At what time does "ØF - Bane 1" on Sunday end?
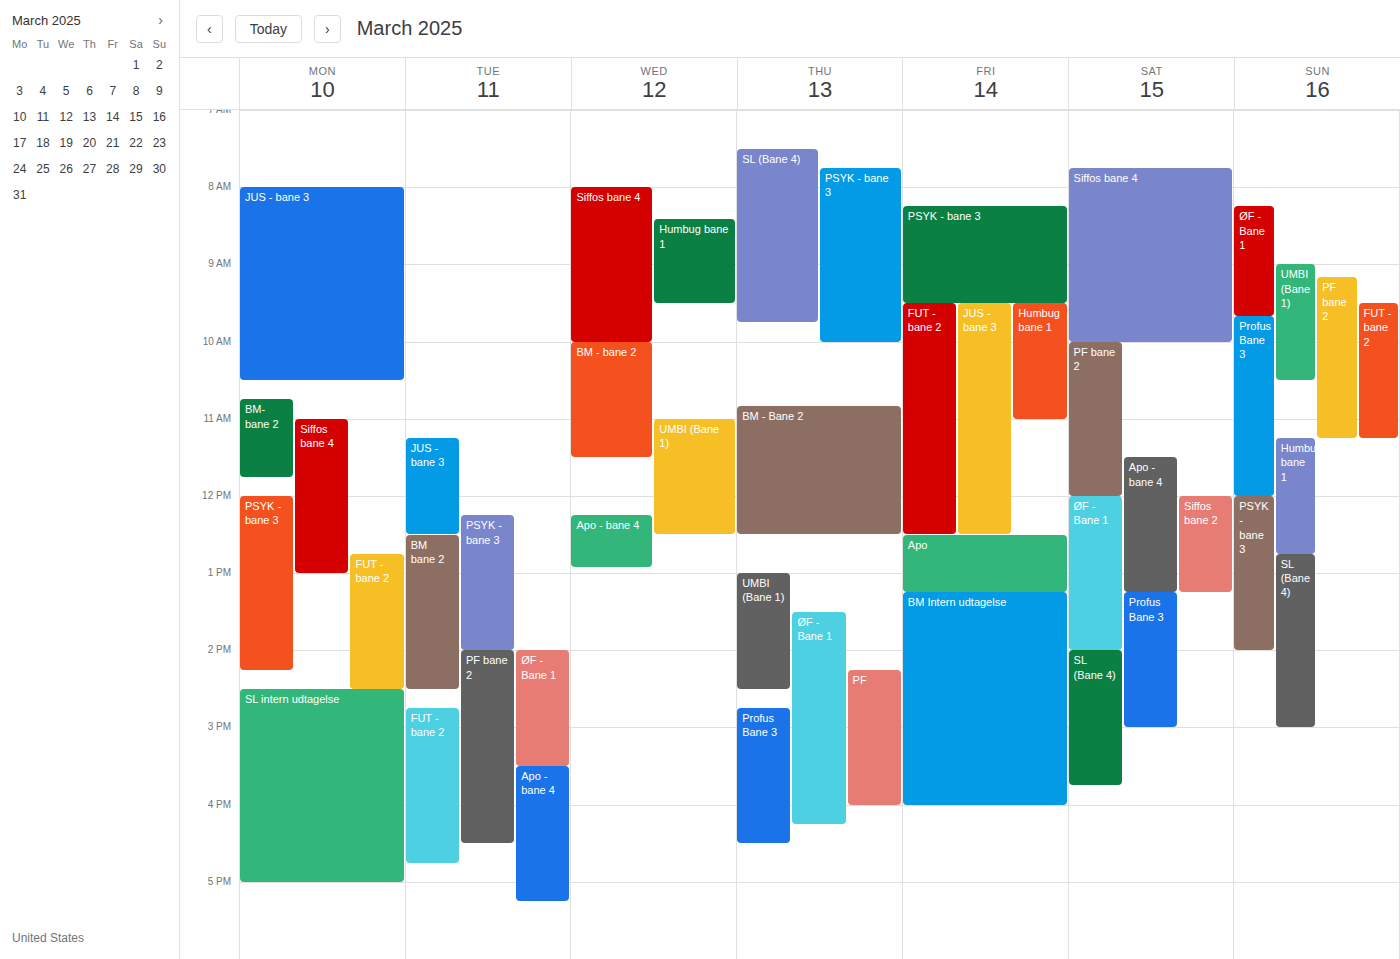
9:40 AM